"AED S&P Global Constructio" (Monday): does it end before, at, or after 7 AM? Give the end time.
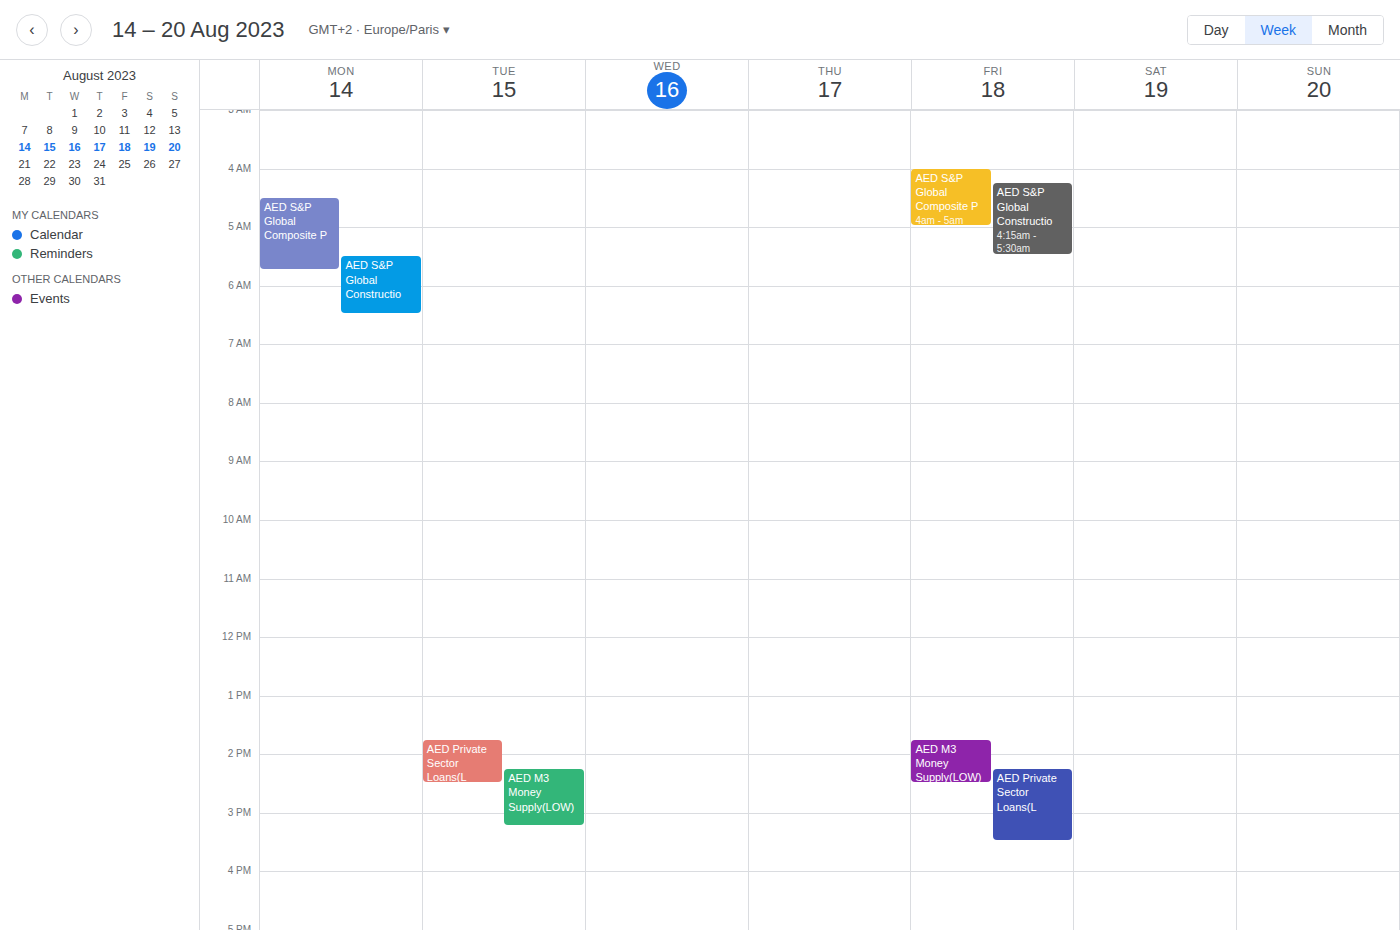
6:30 AM -- before 7 AM, 30 minutes above the 7 AM line.